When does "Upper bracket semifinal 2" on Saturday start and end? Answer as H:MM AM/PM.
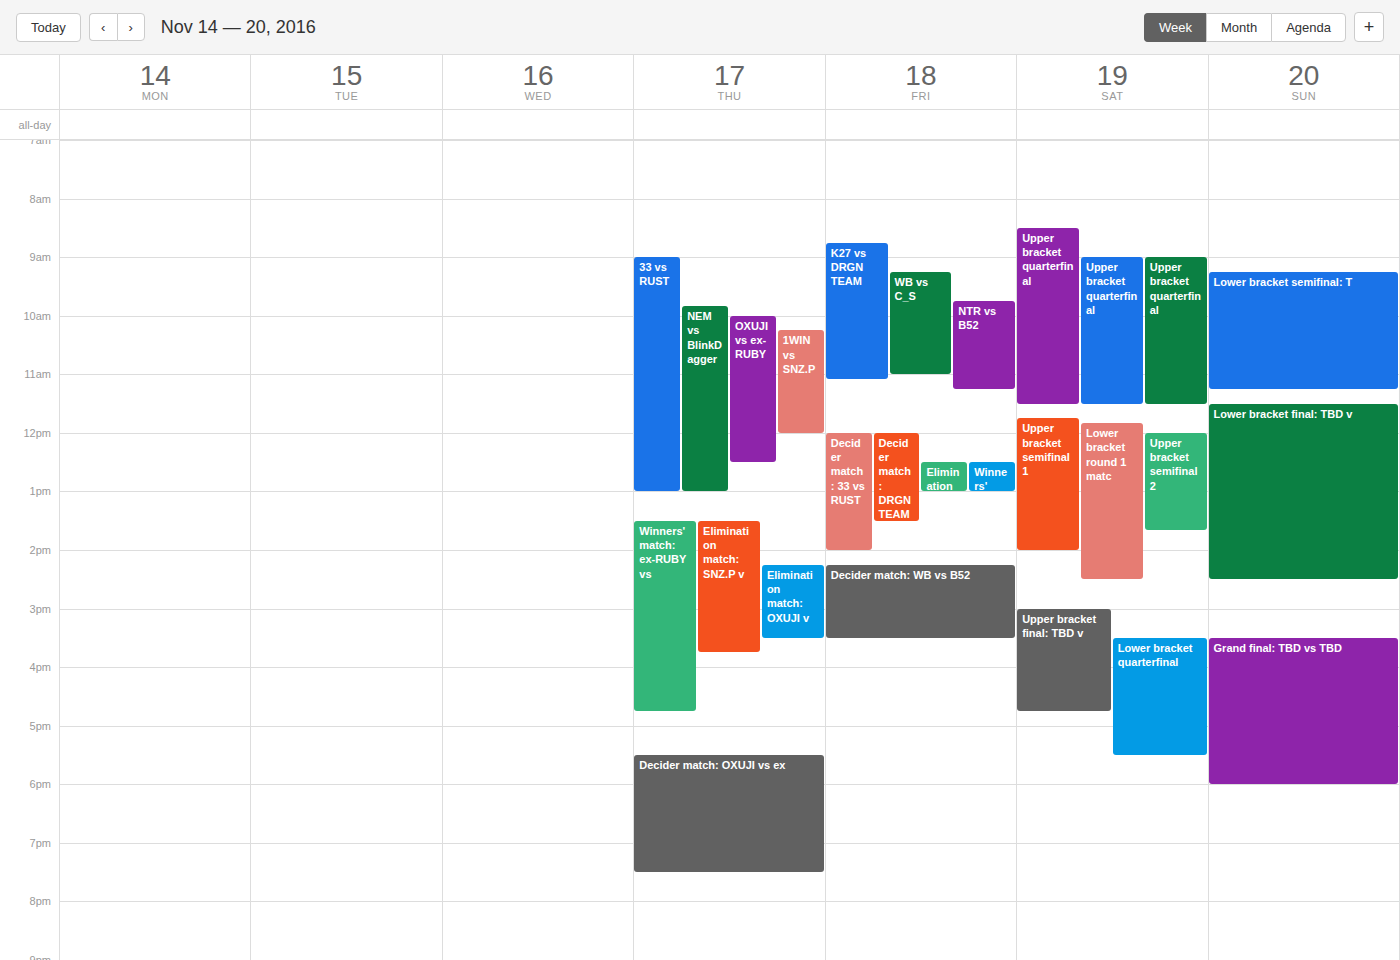
12:00 PM to 1:40 PM